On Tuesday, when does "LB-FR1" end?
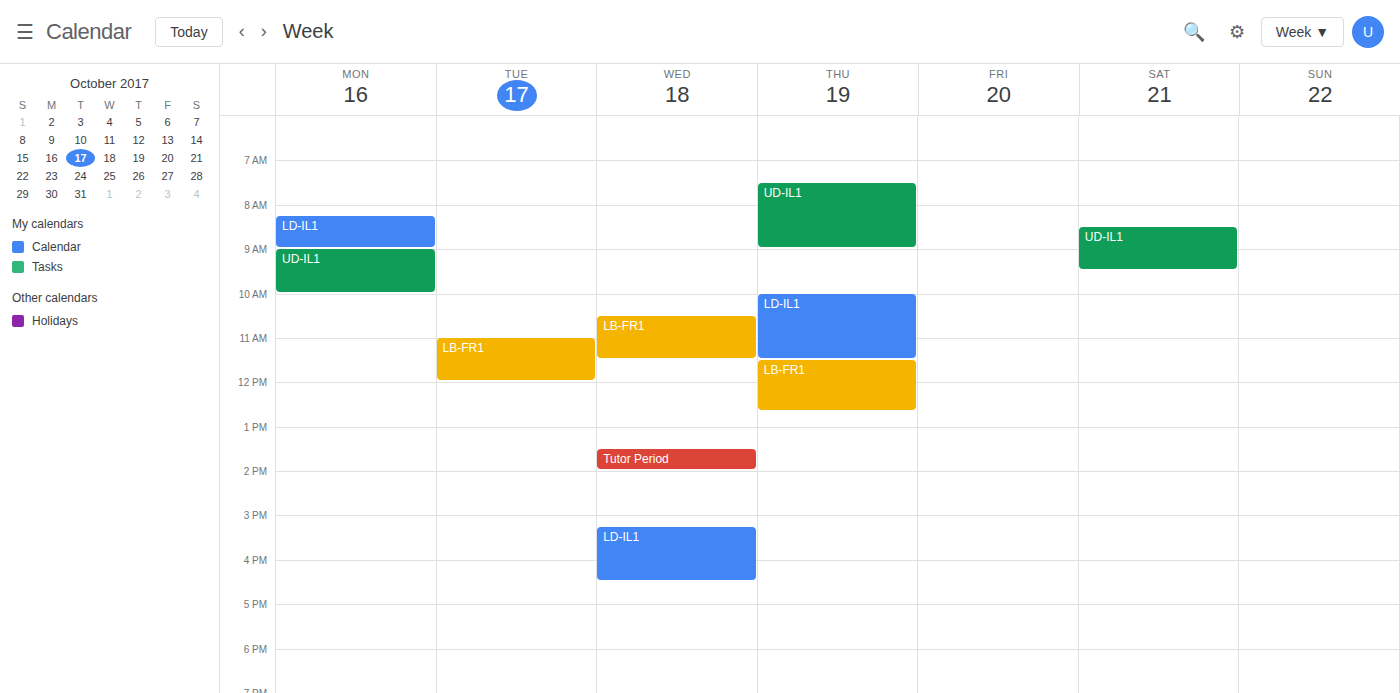
12:00